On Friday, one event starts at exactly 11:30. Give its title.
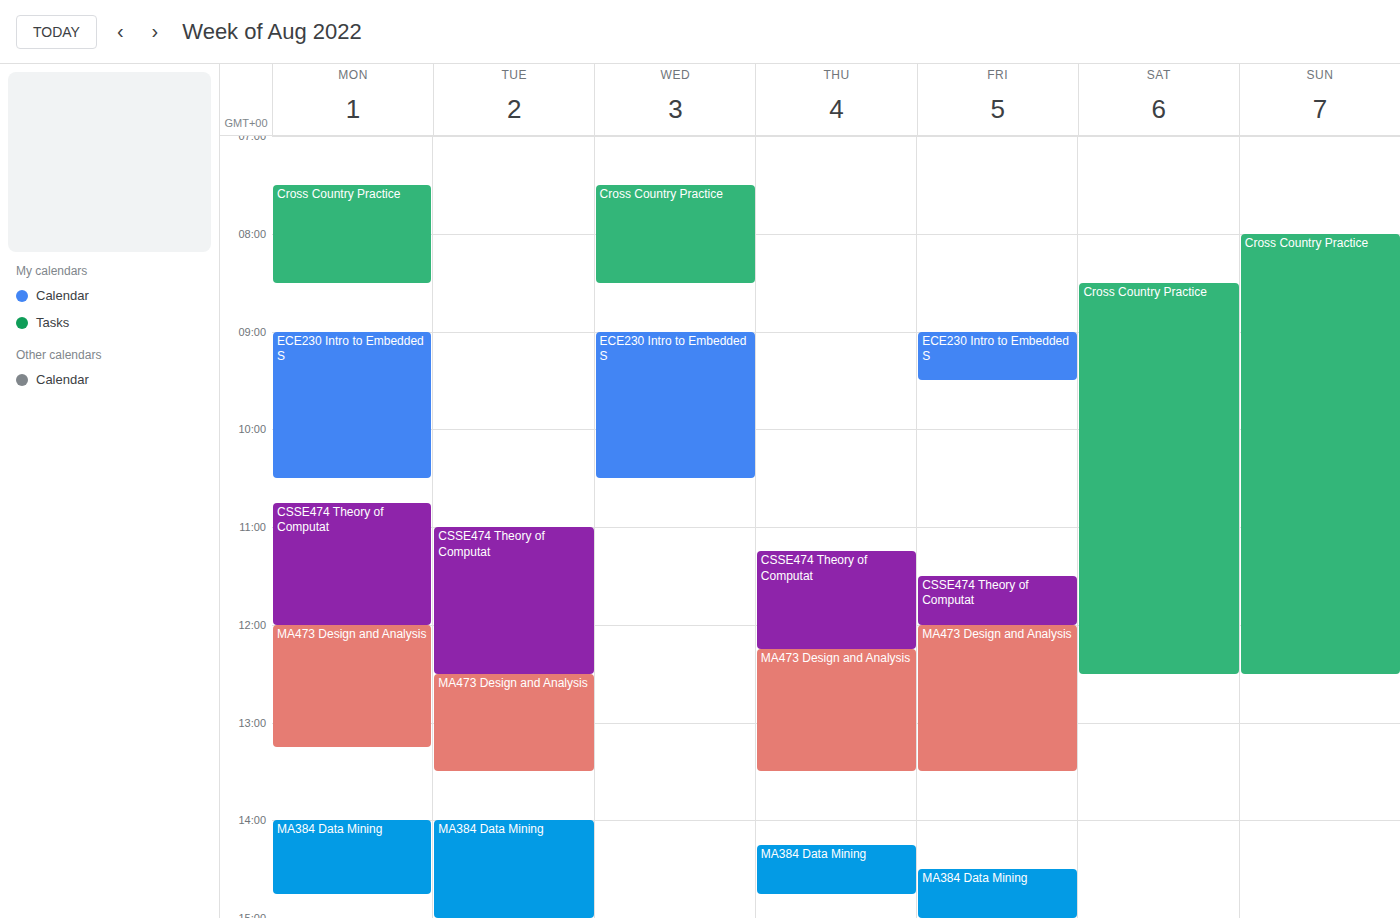
"CSSE474 Theory of Computat"